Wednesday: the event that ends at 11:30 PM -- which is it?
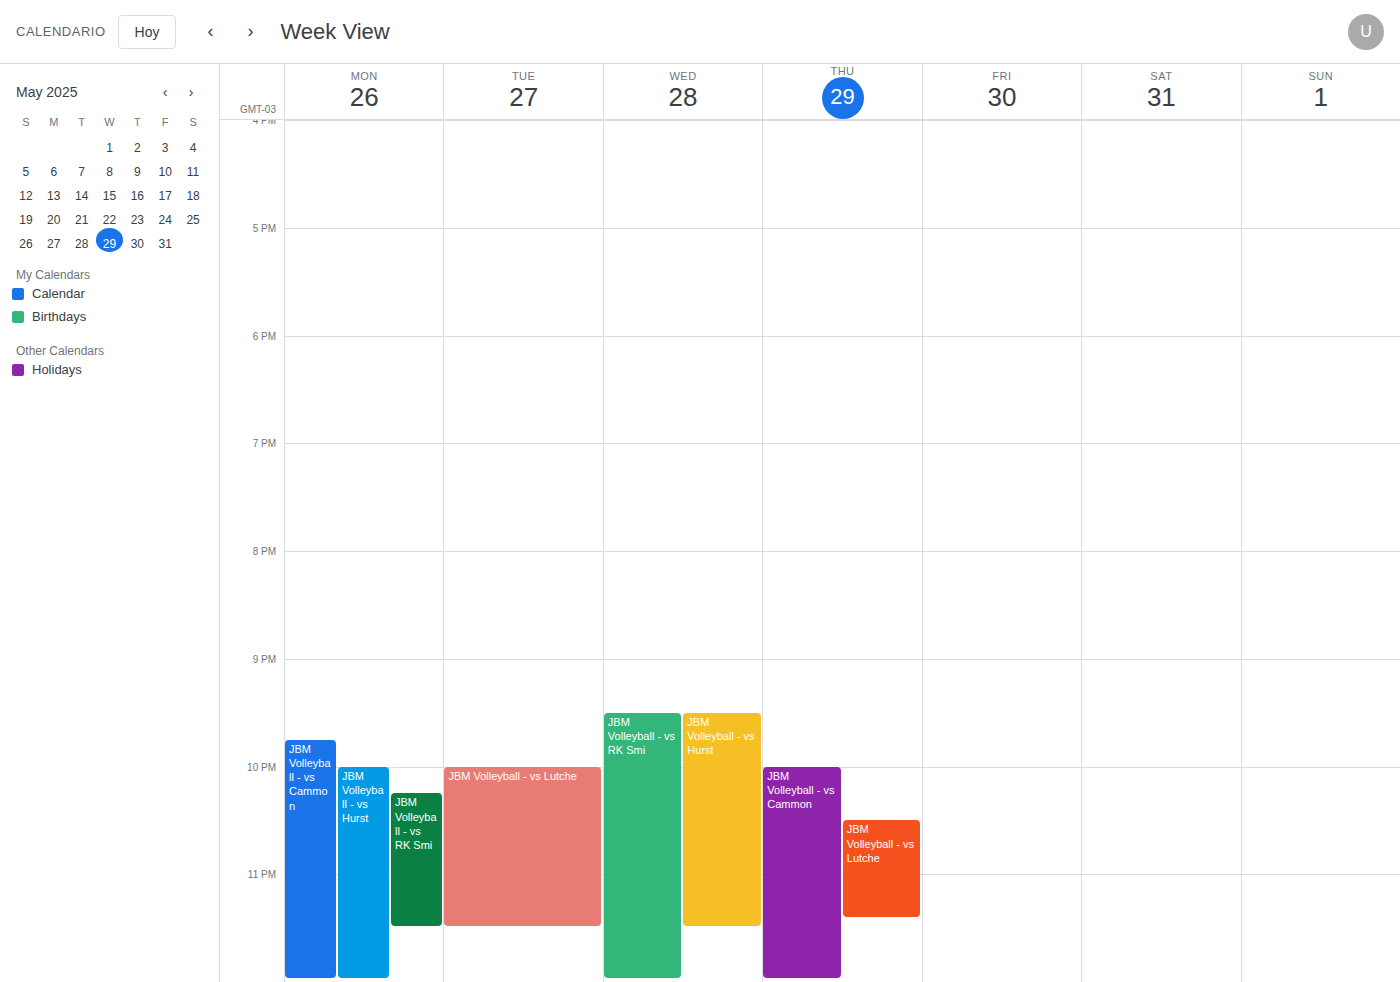
"JBM Volleyball - vs Hurst"